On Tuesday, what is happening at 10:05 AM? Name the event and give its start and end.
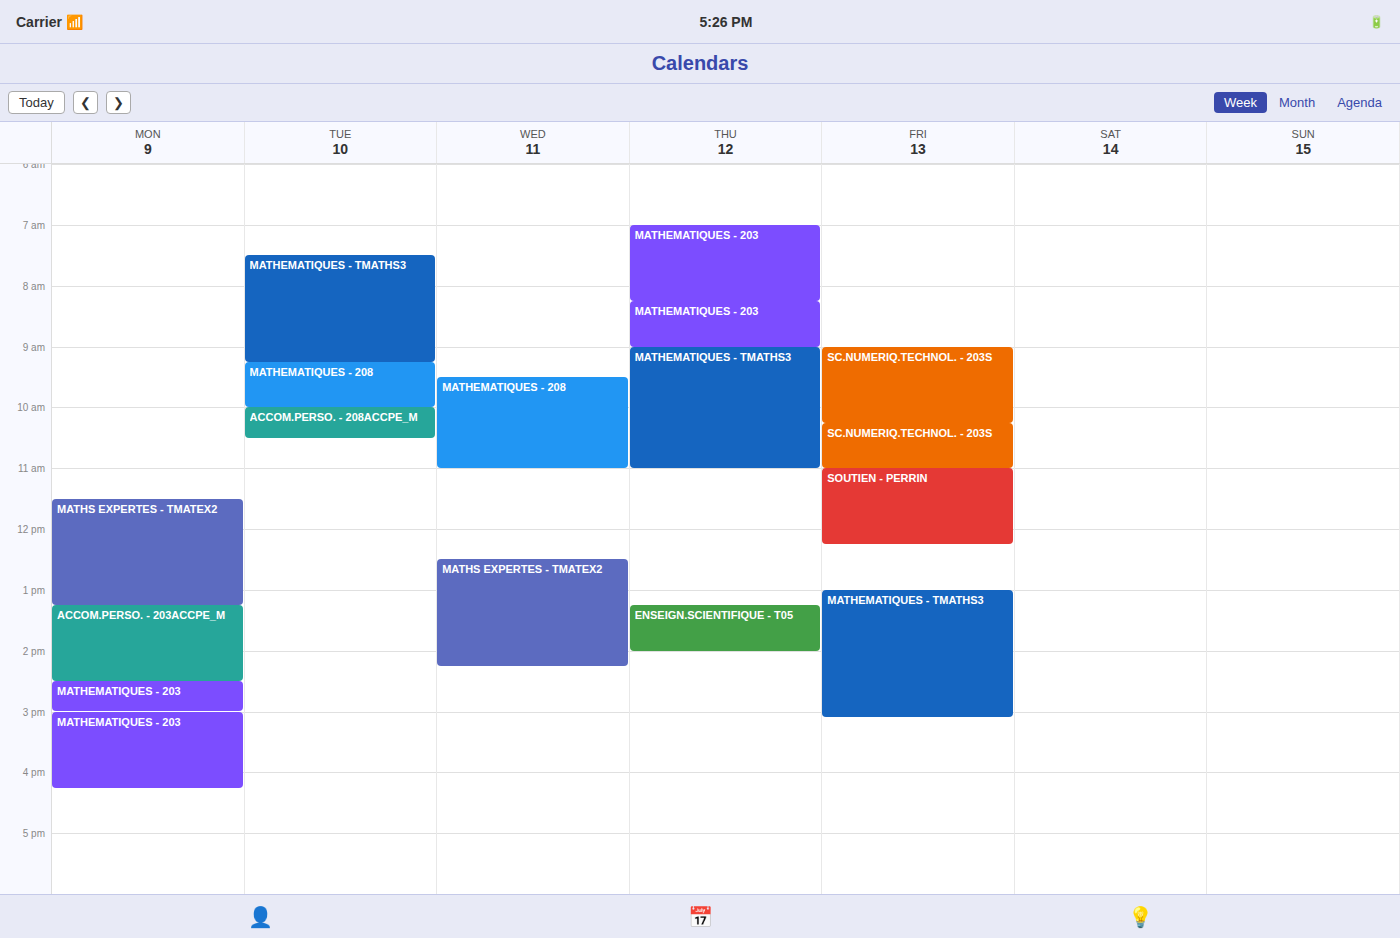
"ACCOM.PERSO. - 208ACCPE_M", 10:00 AM to 10:30 AM